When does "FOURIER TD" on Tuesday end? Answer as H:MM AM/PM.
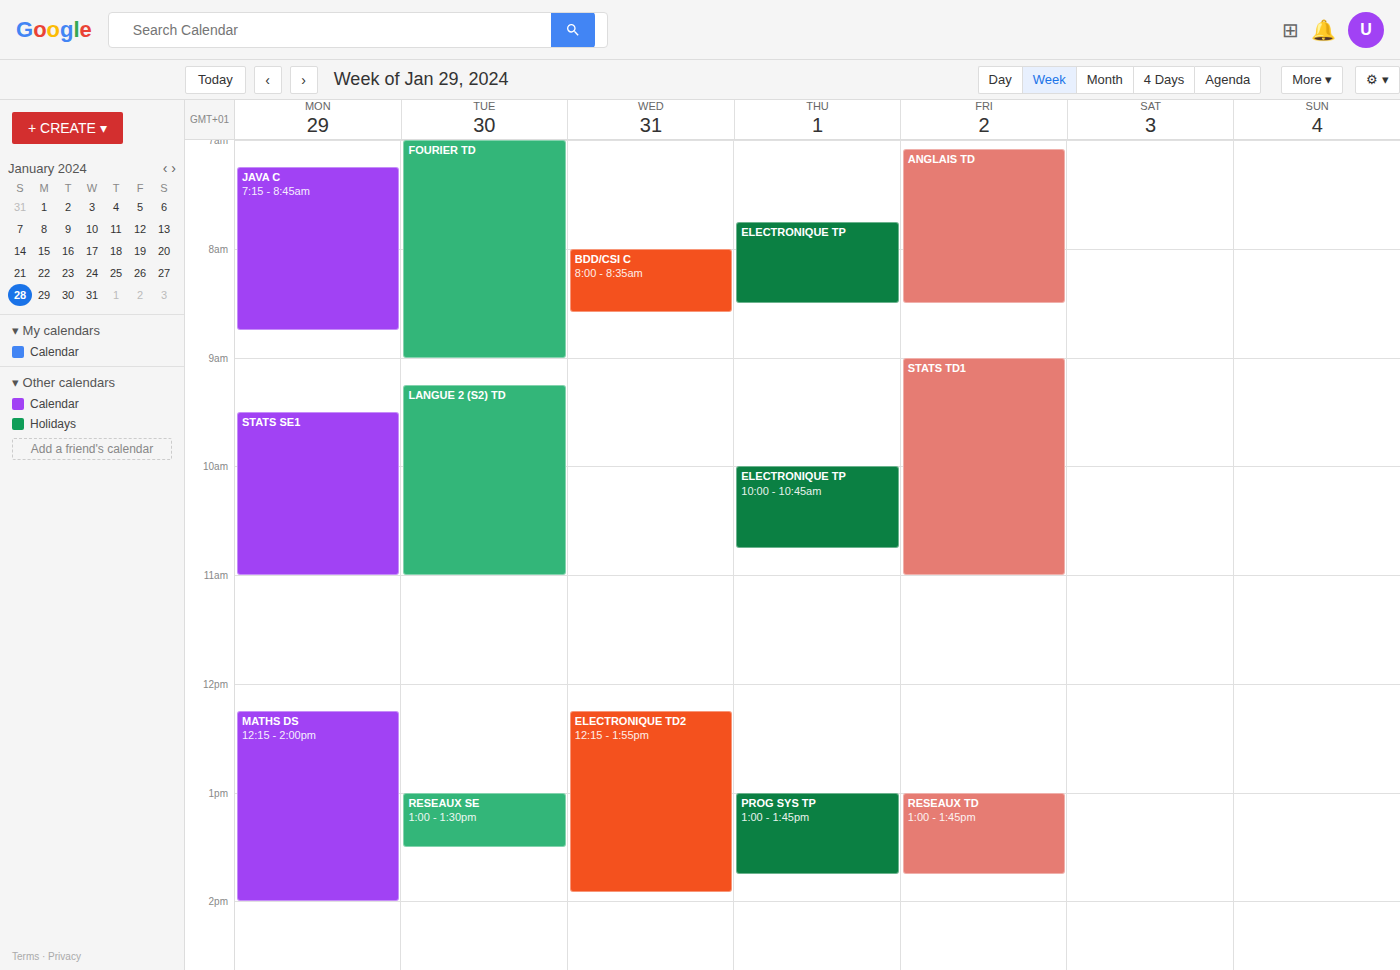
9:00 AM